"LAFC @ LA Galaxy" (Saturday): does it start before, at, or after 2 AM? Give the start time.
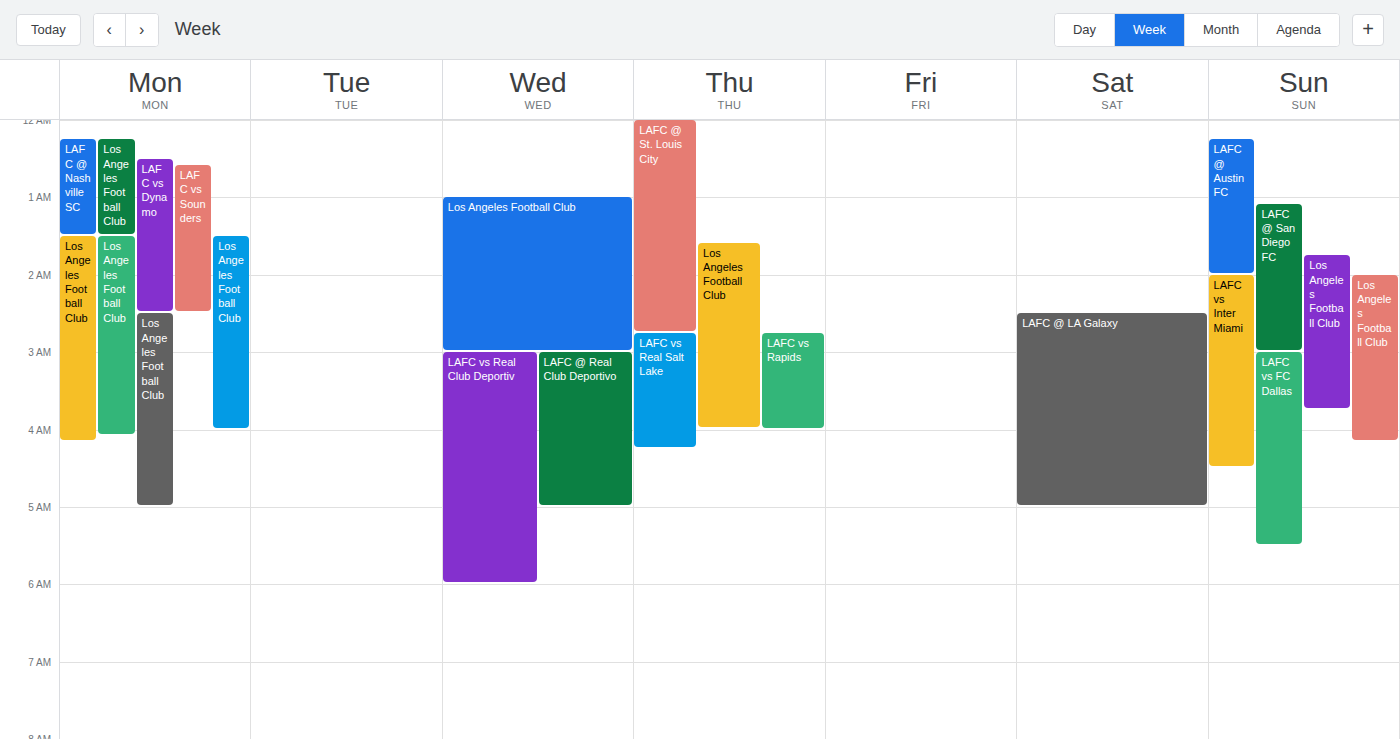
2:30 AM -- after 2 AM, 30 minutes below the 2 AM line.